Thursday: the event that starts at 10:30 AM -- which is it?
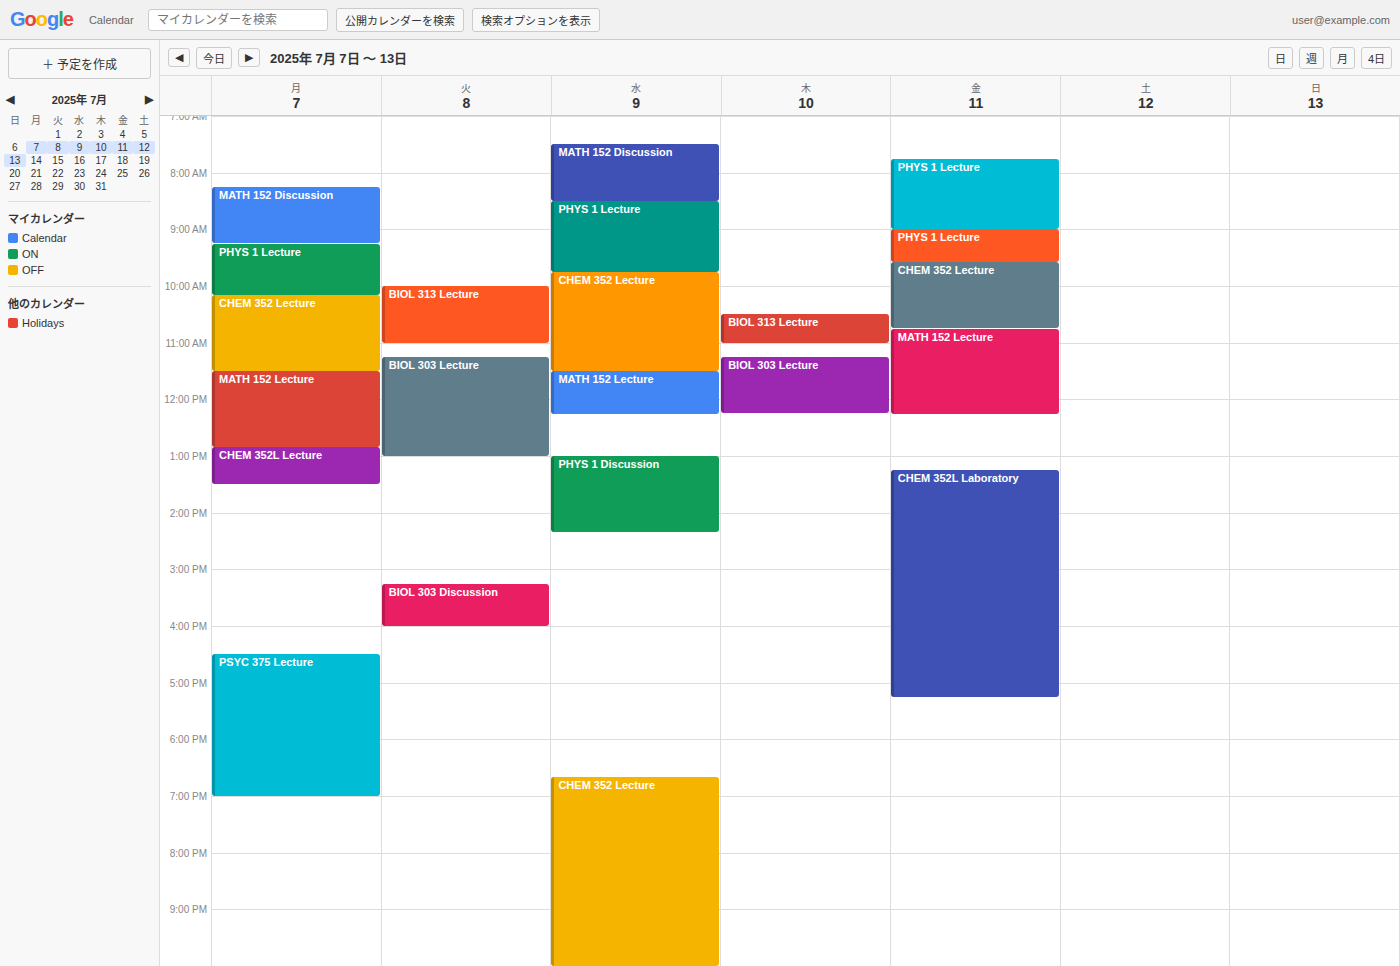
"BIOL 313 Lecture"